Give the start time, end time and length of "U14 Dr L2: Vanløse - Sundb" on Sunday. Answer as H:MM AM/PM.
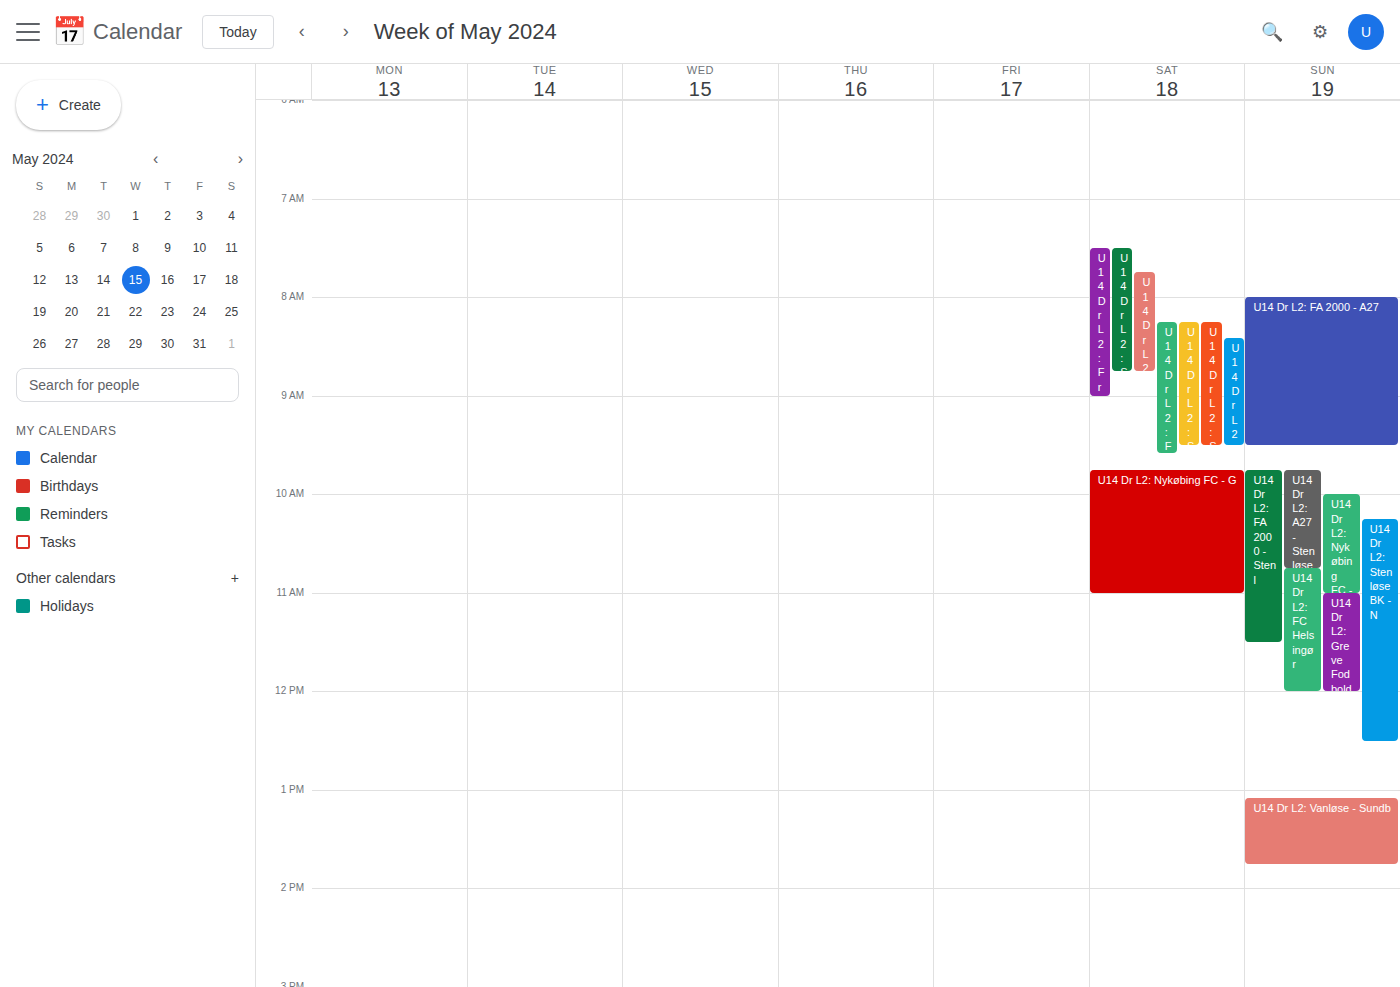
1:05 PM to 1:45 PM, 40 minutes